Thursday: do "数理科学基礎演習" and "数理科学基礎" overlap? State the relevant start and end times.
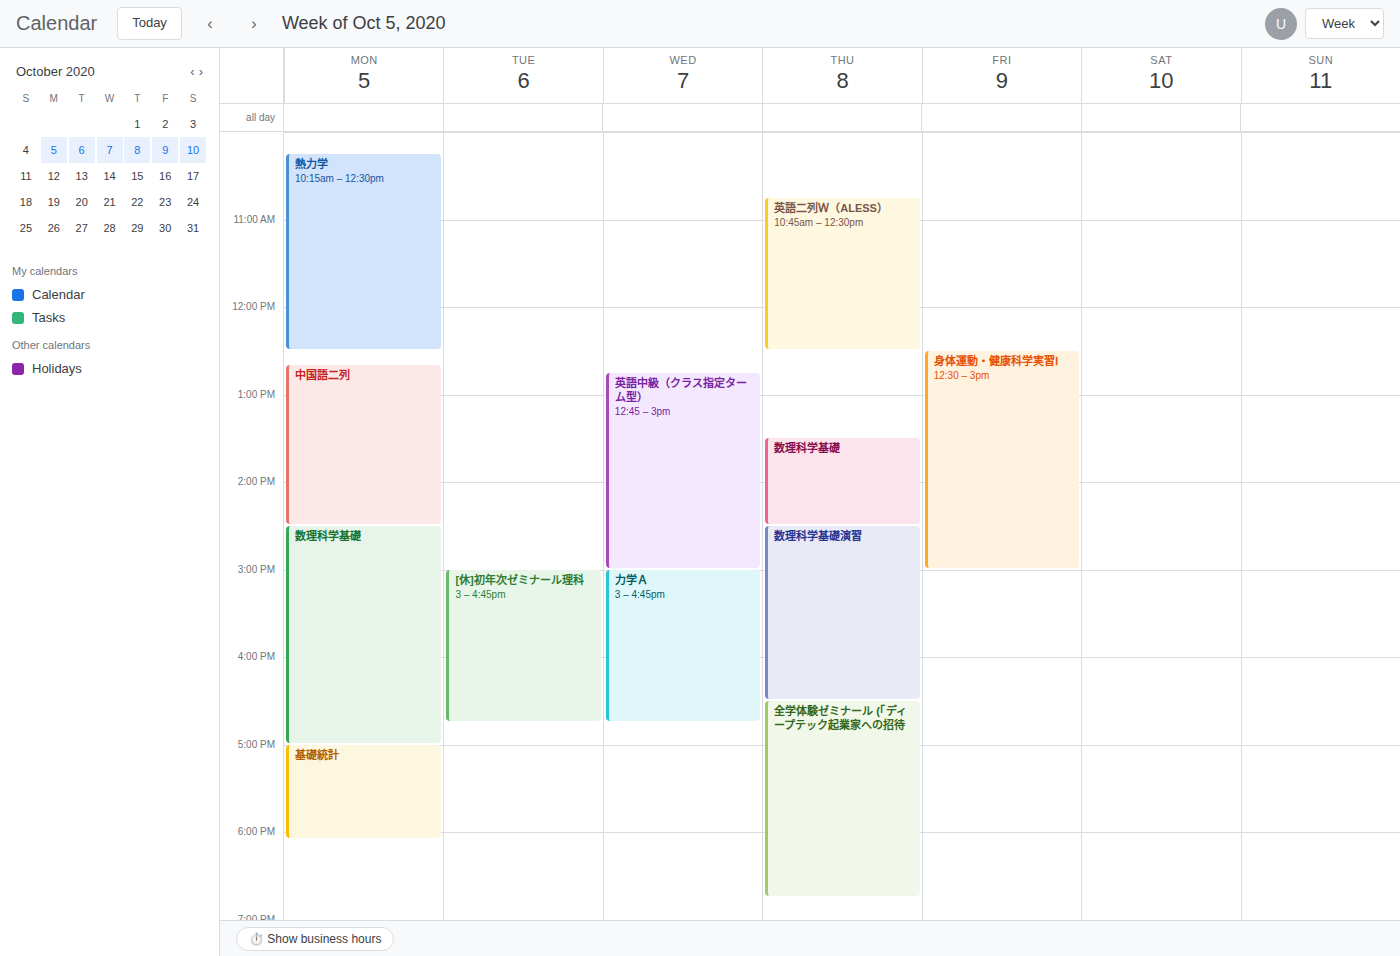
"数理科学基礎" ends at 2:30 PM, exactly when "数理科学基礎演習" starts -- they touch but do not overlap.